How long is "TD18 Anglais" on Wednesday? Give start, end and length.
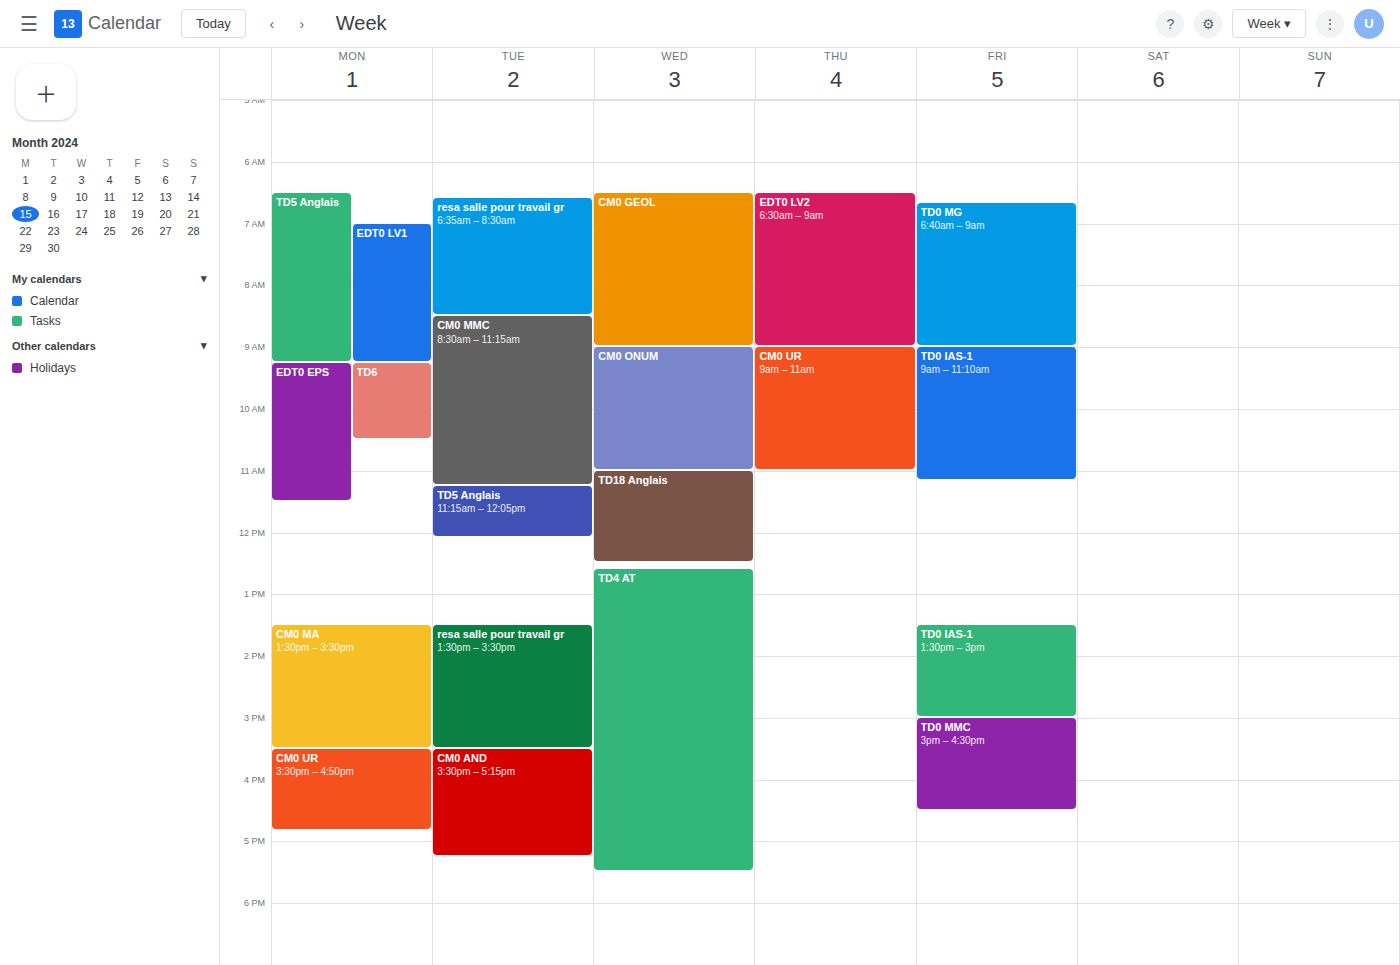
11:00 AM to 12:30 PM, 1 hour 30 minutes